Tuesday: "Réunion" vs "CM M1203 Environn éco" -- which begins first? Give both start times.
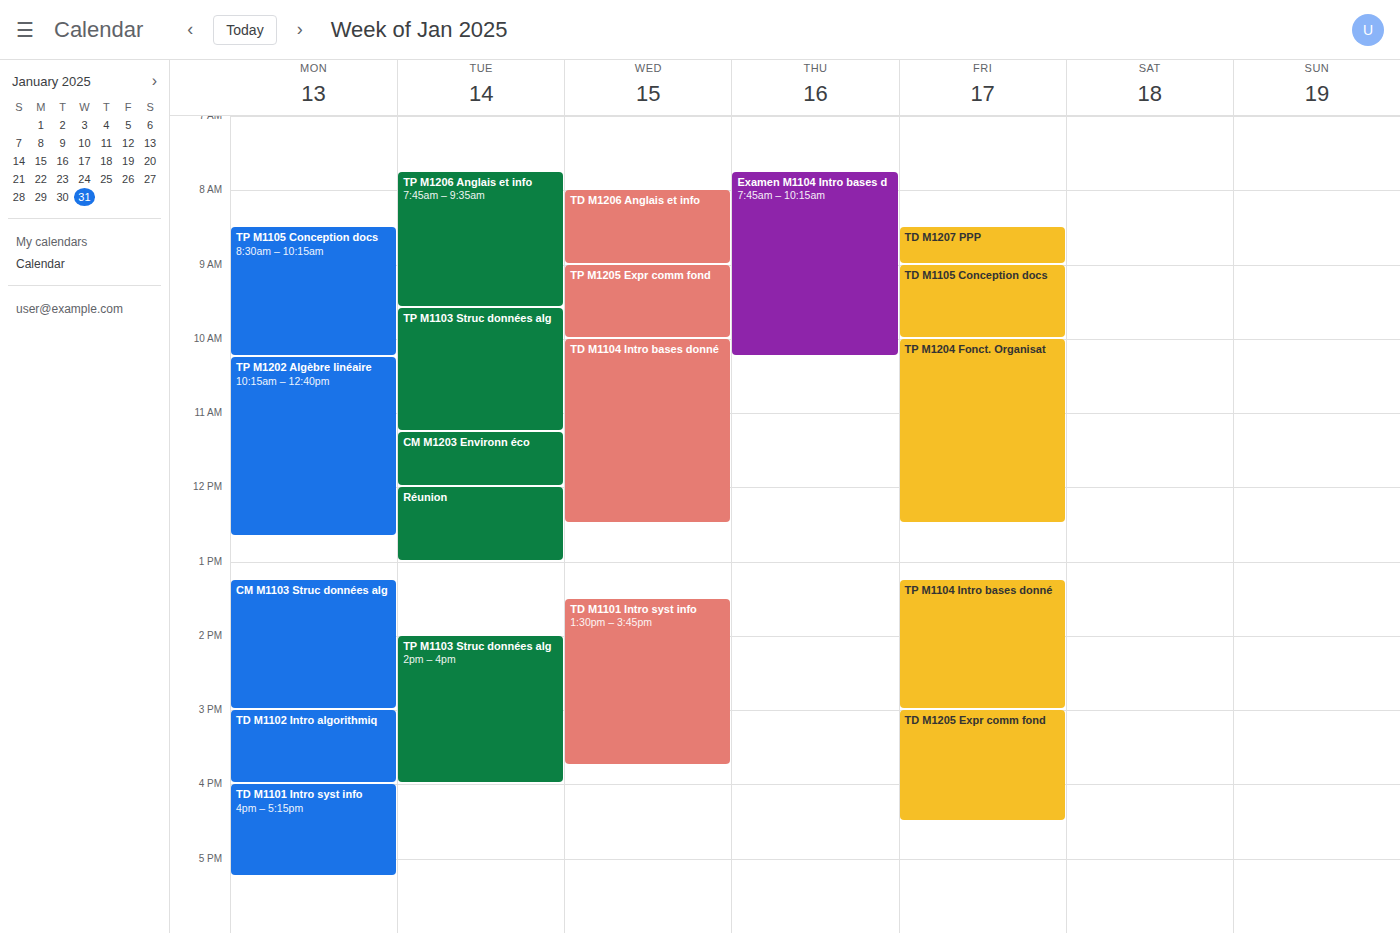
"CM M1203 Environn éco" 11:15 AM; "Réunion" 12:00 PM.